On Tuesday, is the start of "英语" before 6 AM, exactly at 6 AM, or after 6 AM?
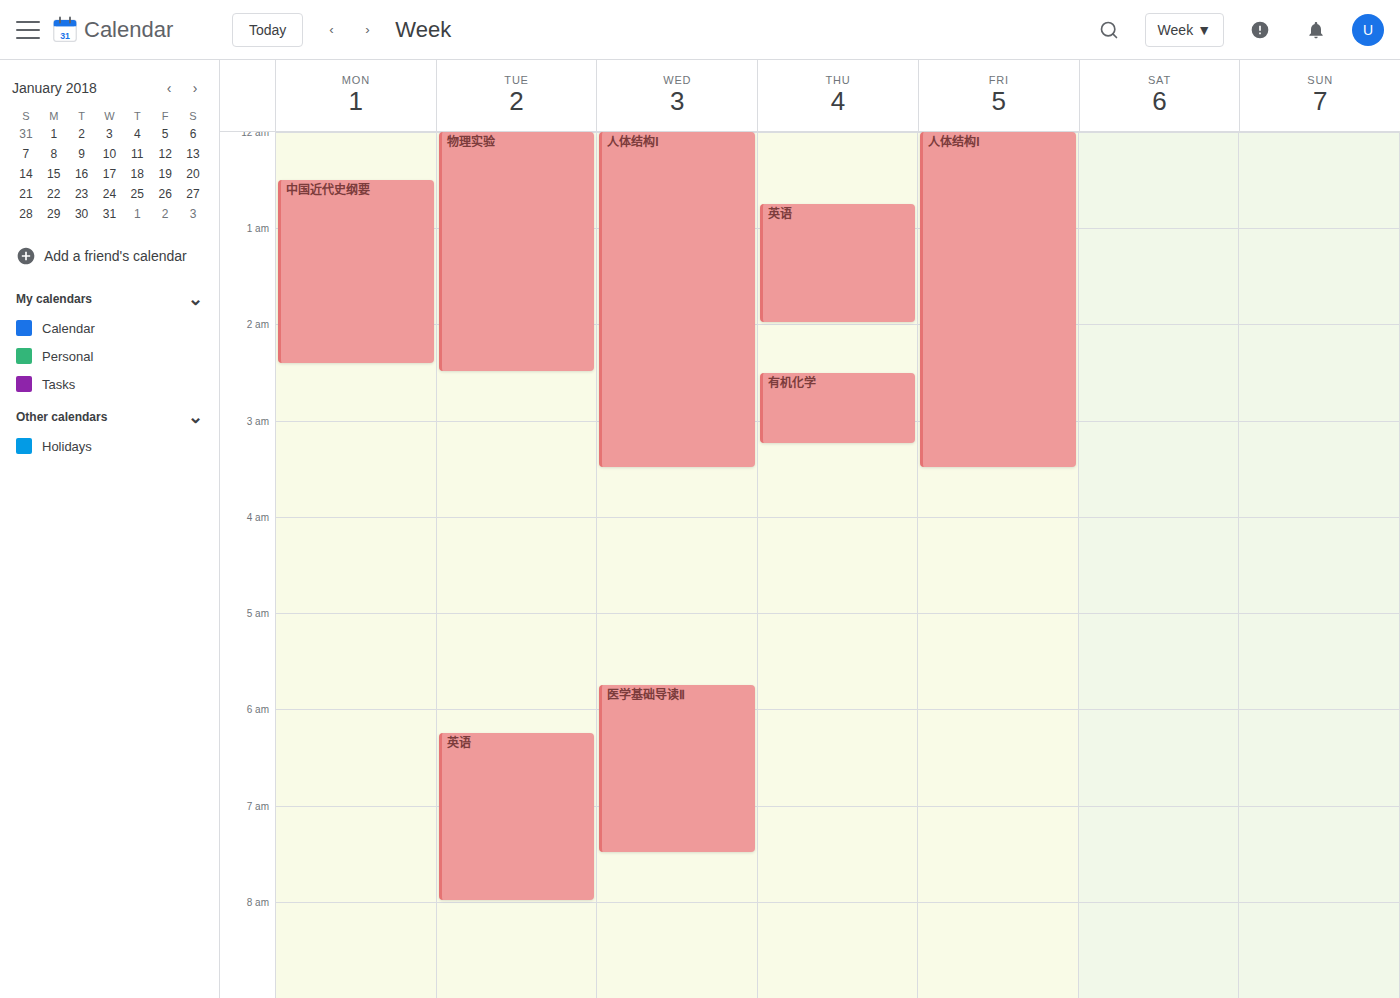
6:15 AM -- after 6 AM, 15 minutes below the 6 AM line.